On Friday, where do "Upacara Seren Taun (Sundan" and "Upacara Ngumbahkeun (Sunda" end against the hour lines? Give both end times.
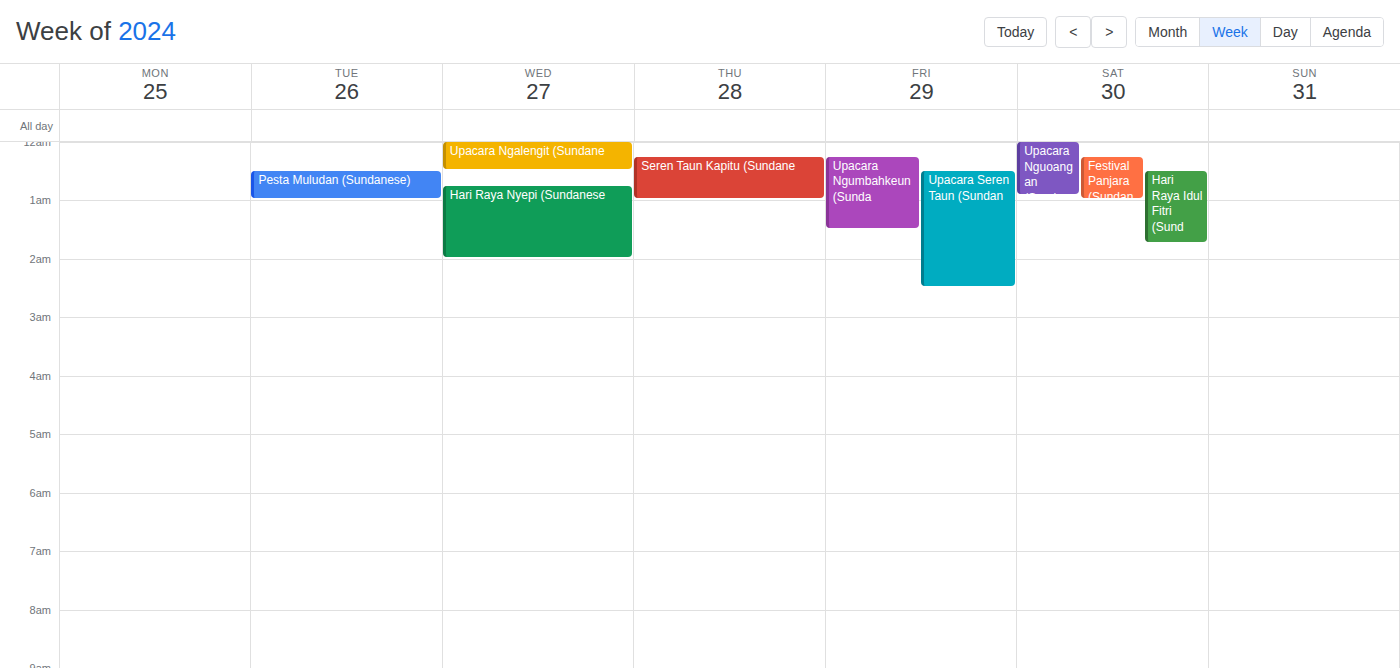
"Upacara Seren Taun (Sundan": 2:30 AM, halfway between the 2 AM and 3 AM lines. "Upacara Ngumbahkeun (Sunda": 1:30 AM, halfway between the 1 AM and 2 AM lines.